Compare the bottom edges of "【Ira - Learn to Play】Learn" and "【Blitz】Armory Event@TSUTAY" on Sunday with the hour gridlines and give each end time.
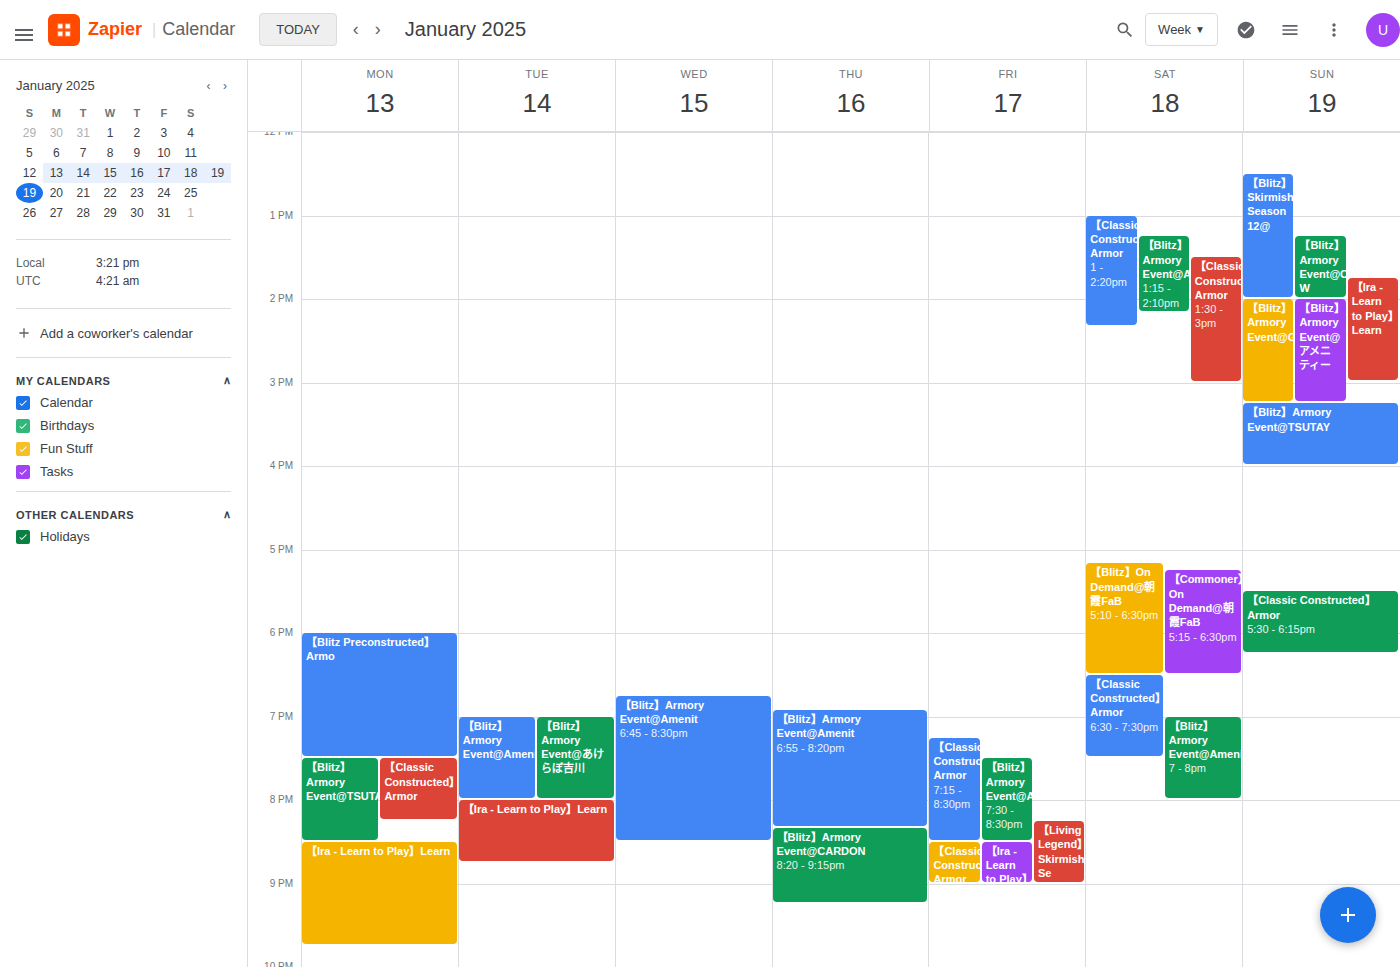
"【Ira - Learn to Play】Learn": 3:00 PM, exactly on the 3 PM line. "【Blitz】Armory Event@TSUTAY": 4:00 PM, exactly on the 4 PM line.